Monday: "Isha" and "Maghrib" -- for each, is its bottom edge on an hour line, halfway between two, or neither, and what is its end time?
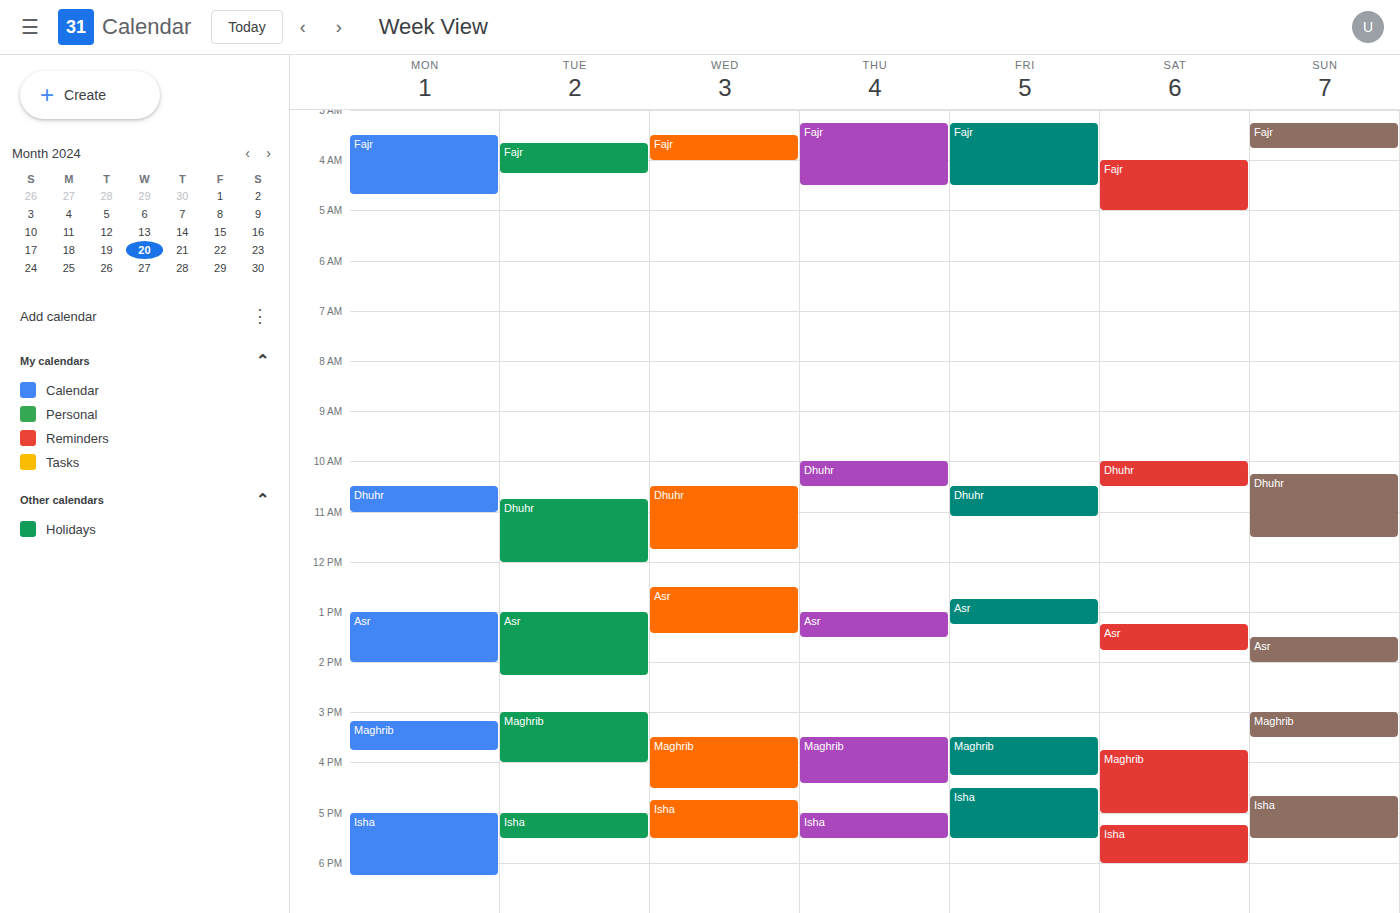
"Isha": 18:15, neither: a quarter of the way from the 18:00 line to the 19:00 line. "Maghrib": 15:45, neither: three quarters of the way from the 15:00 line to the 16:00 line.